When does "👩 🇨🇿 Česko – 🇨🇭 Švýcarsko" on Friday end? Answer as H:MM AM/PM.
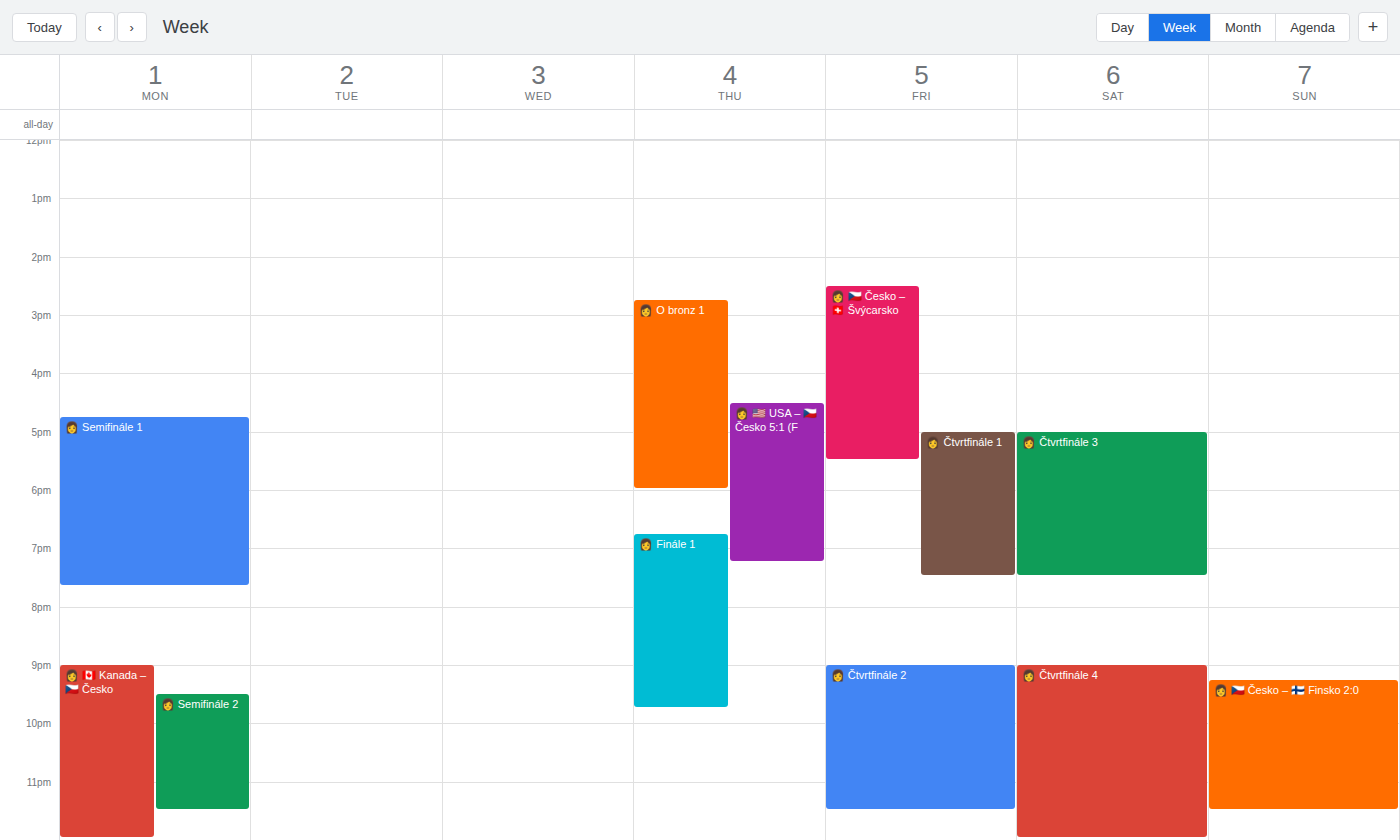
5:30 PM